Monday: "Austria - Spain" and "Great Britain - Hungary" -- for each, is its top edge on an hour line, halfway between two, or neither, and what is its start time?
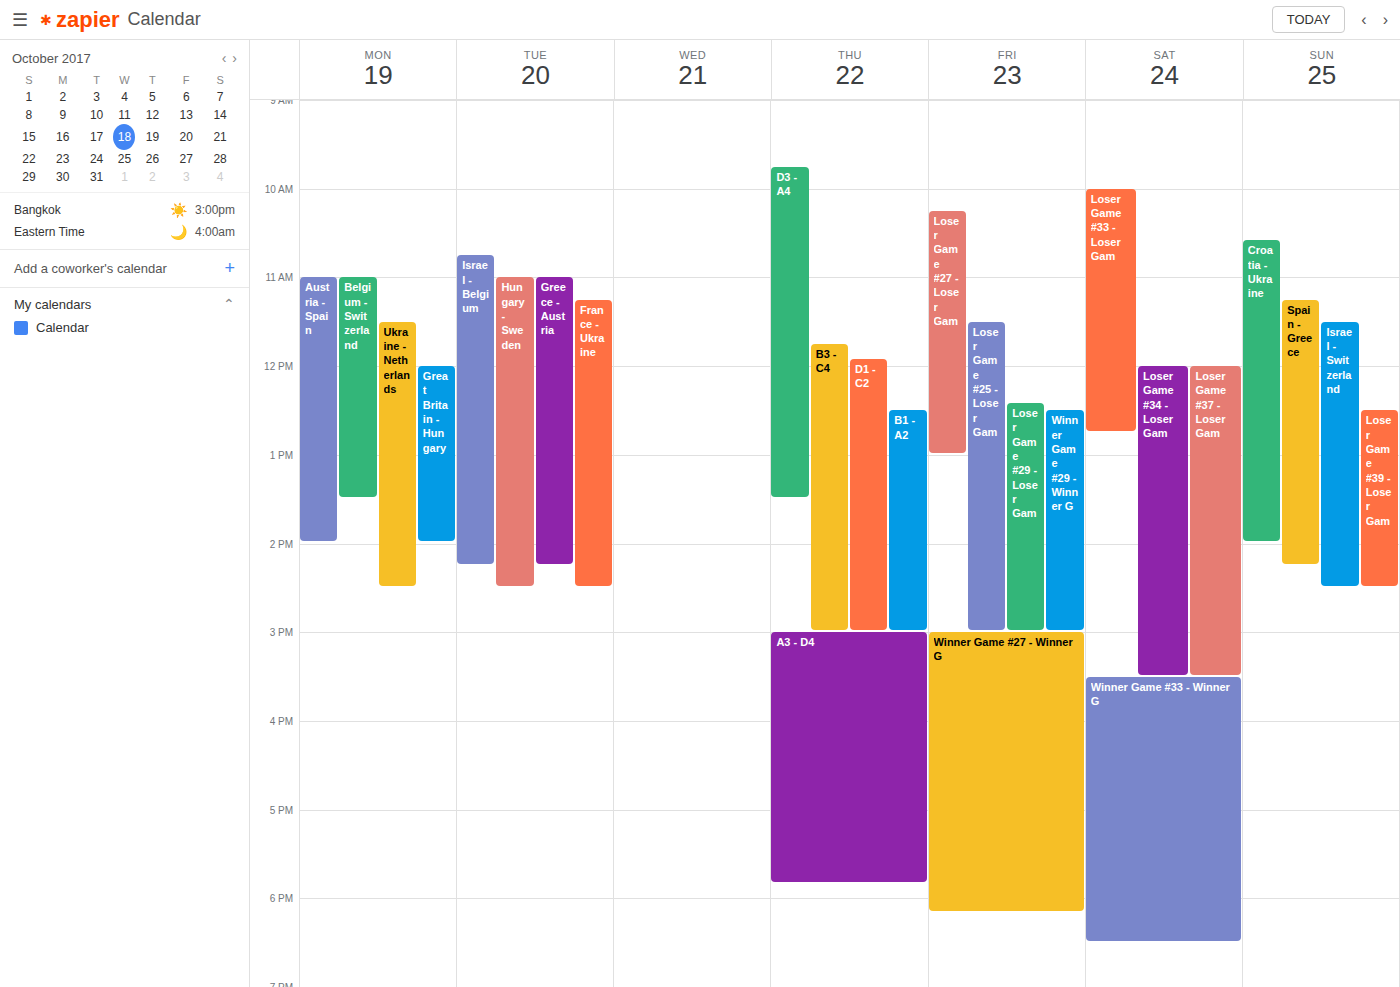
"Austria - Spain": 11:00 AM, exactly on the 11 AM line. "Great Britain - Hungary": 12:00 PM, exactly on the 12 PM line.